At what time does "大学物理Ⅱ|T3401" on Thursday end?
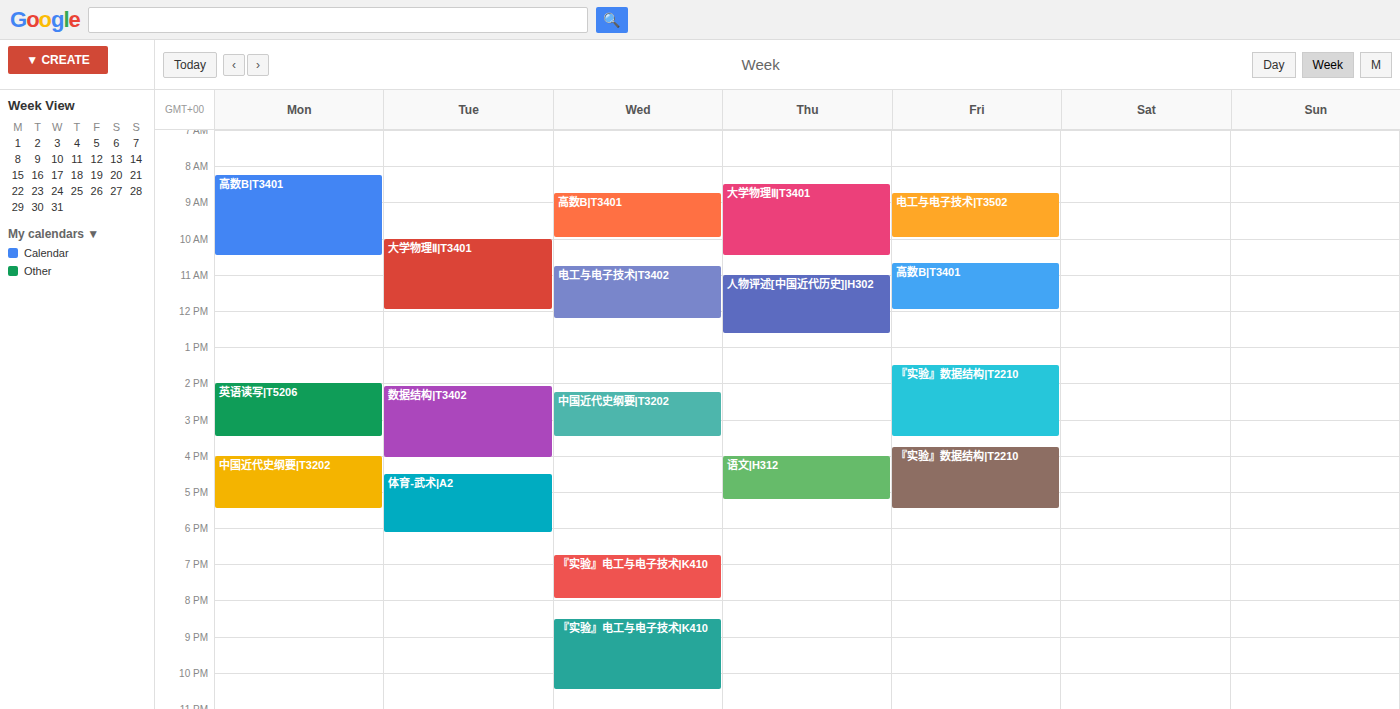
10:30 AM